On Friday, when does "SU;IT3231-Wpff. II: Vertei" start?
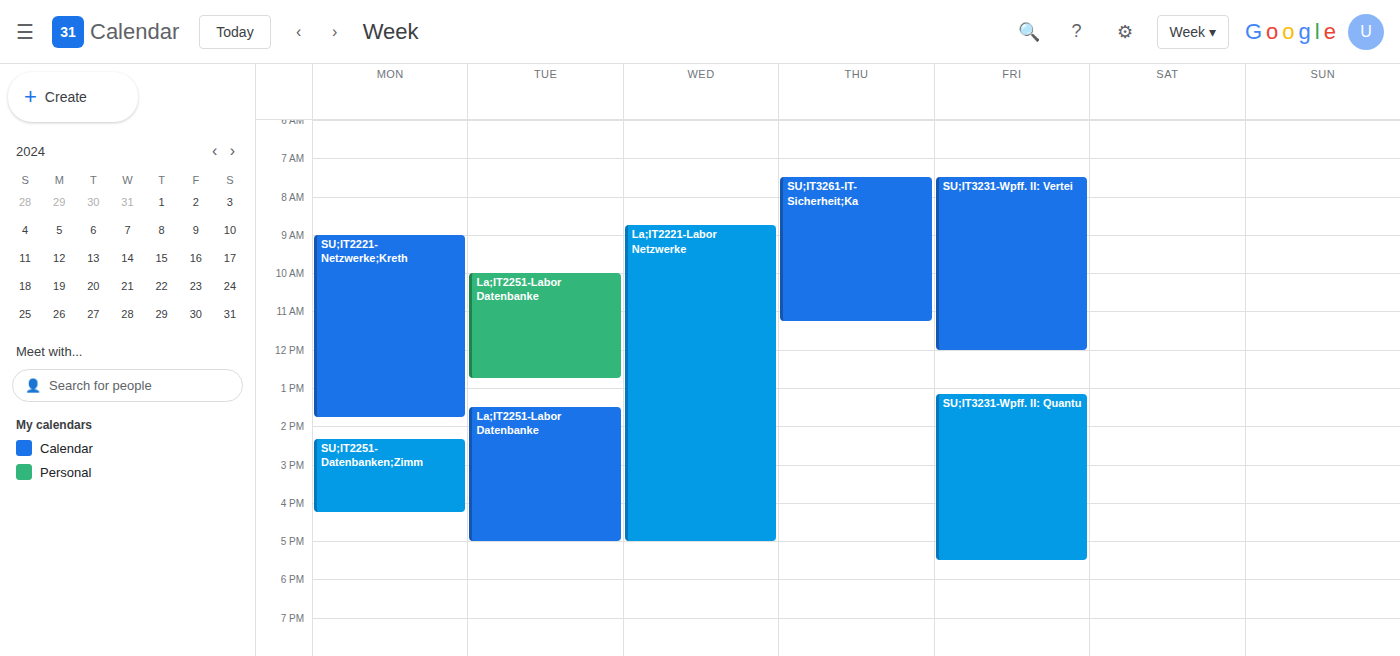
7:30 AM